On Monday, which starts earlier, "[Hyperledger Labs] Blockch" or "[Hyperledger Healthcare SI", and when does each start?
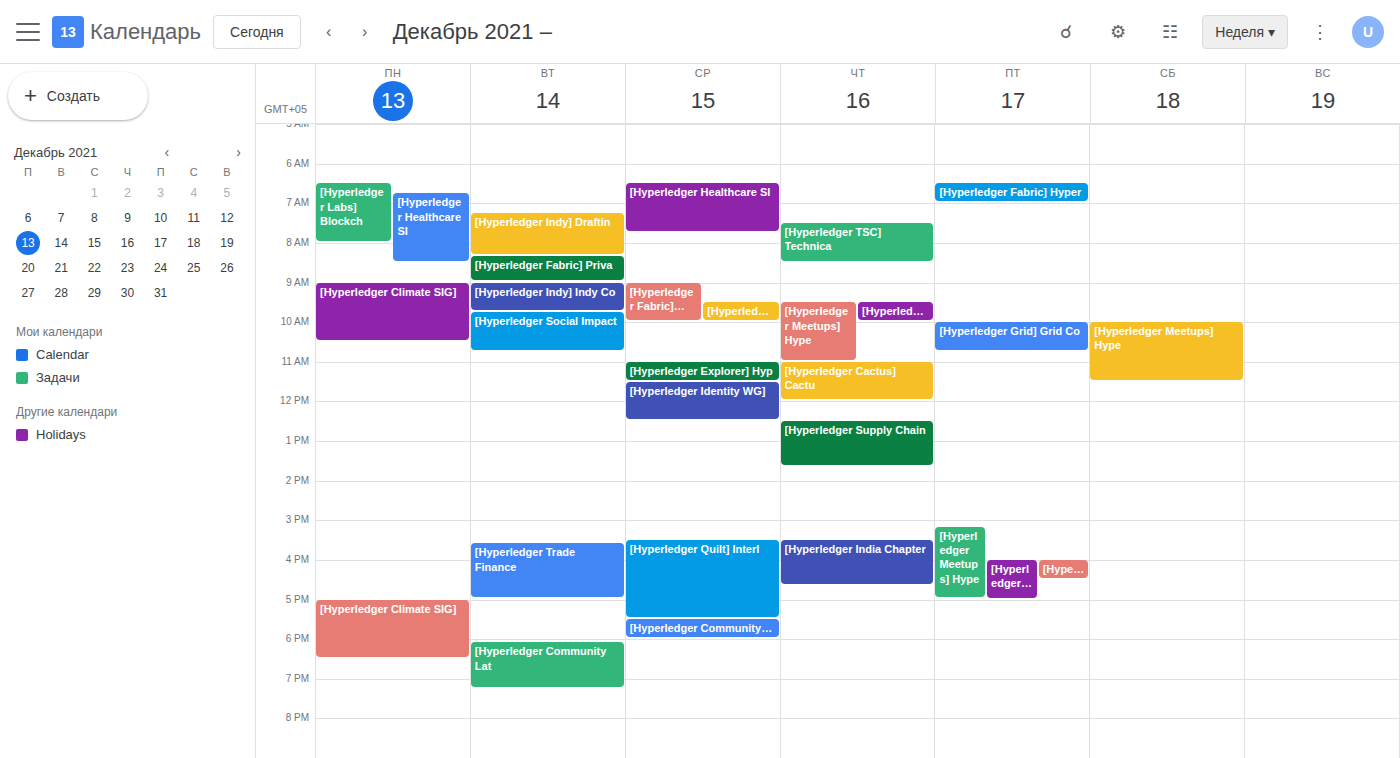
"[Hyperledger Labs] Blockch" 6:30 AM; "[Hyperledger Healthcare SI" 6:45 AM.